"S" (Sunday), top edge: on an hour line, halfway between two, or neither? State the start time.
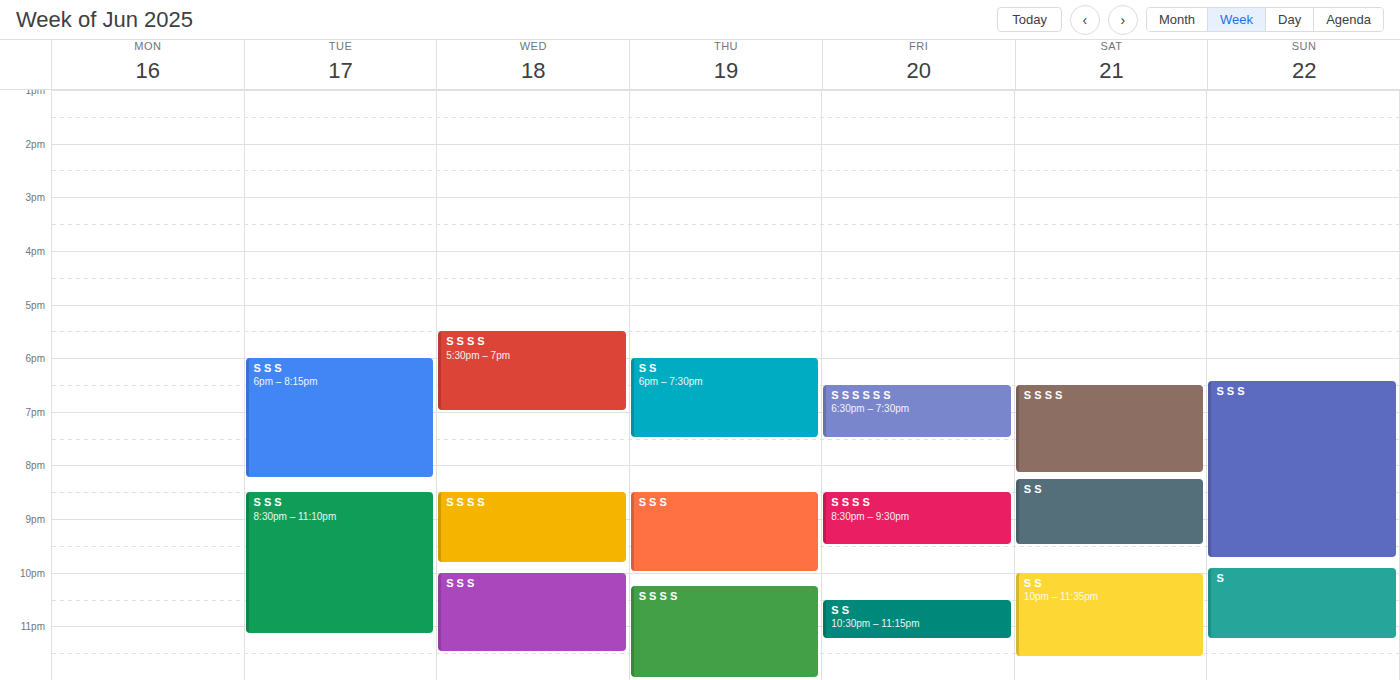
9:55 PM -- neither: 55 minutes below the 9 PM line and 5 minutes above the 10 PM line.